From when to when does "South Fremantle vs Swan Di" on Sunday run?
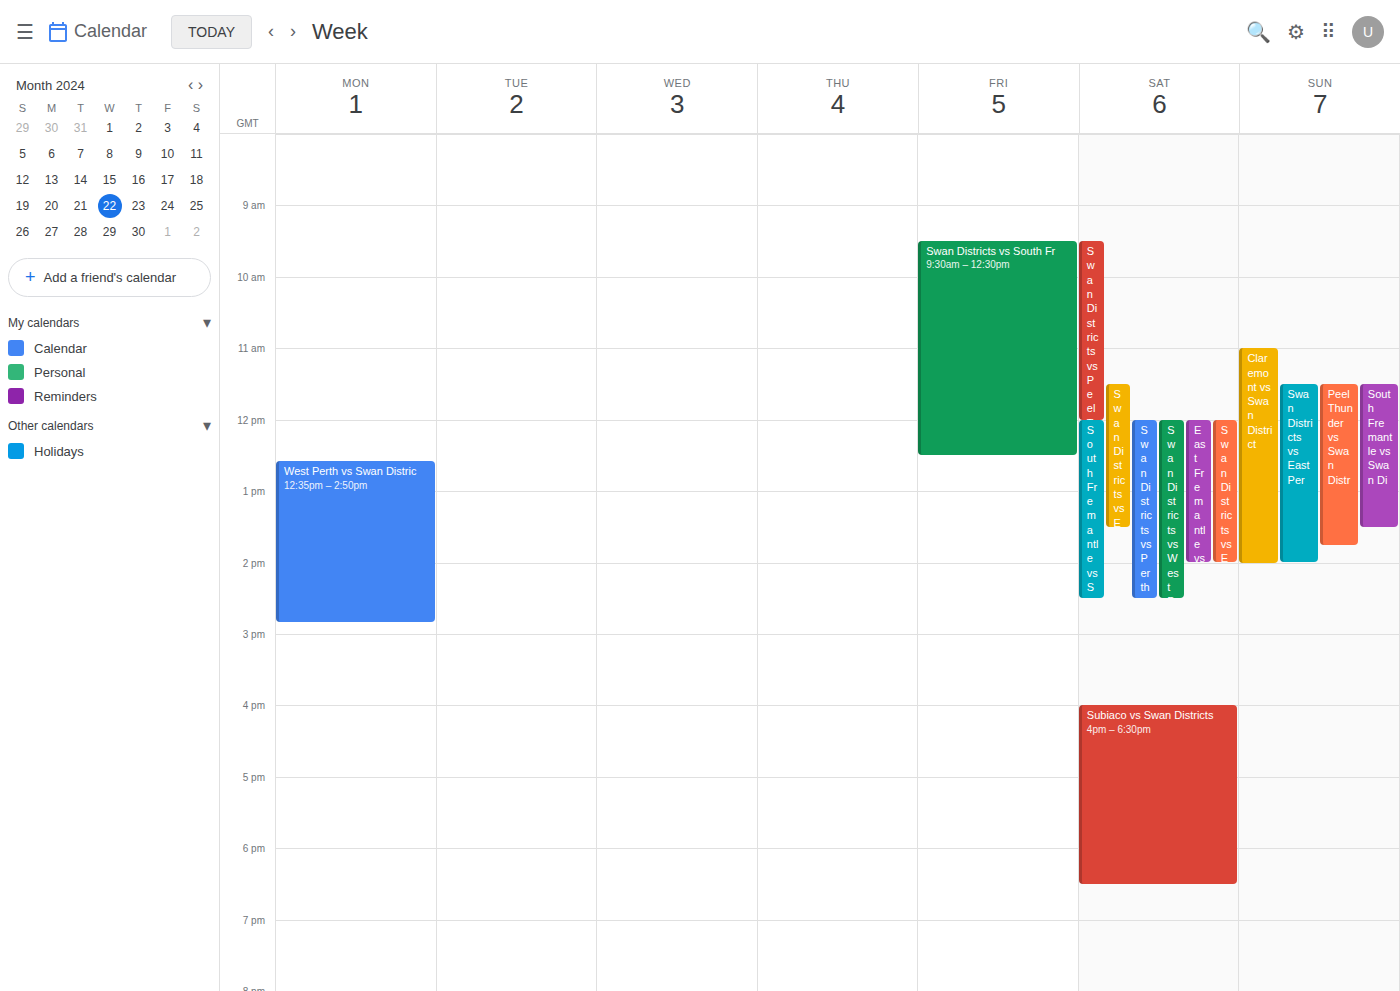
11:30 AM to 1:30 PM